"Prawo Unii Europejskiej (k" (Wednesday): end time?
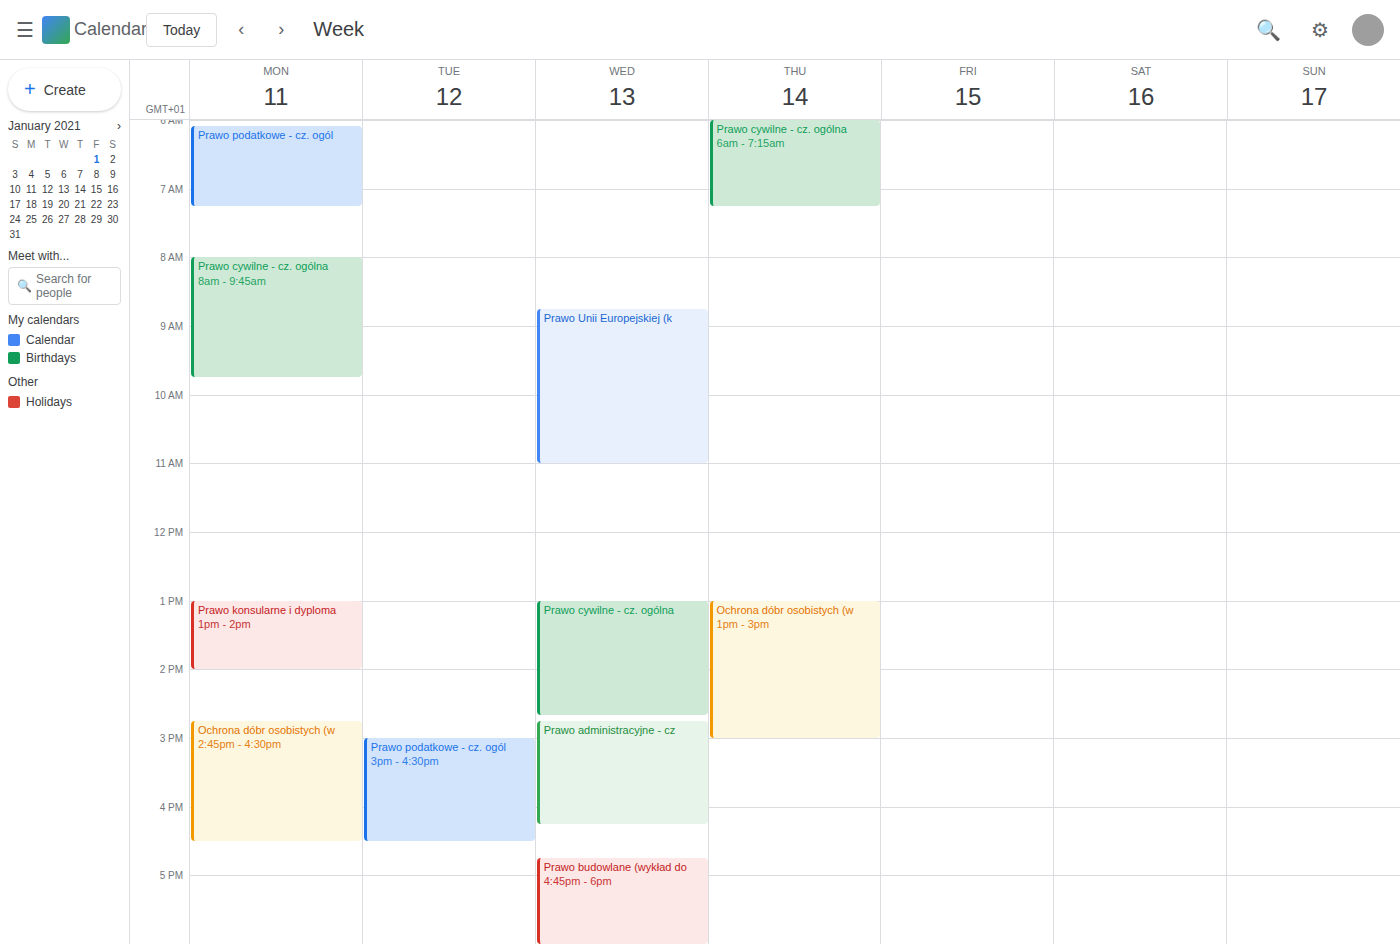
11:00 AM